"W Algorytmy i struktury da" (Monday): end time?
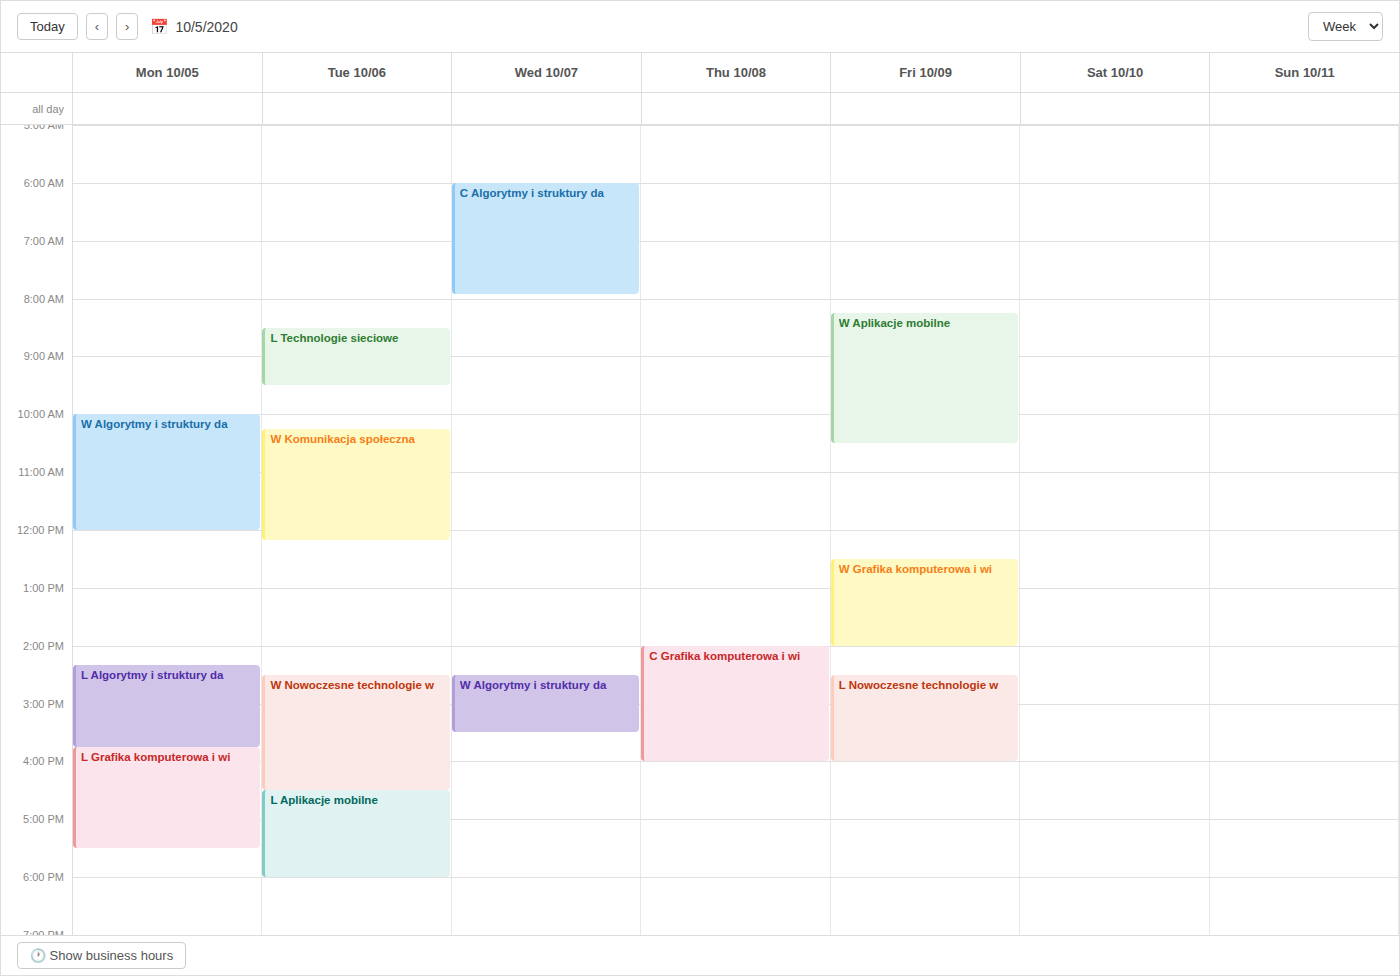
12:00 PM